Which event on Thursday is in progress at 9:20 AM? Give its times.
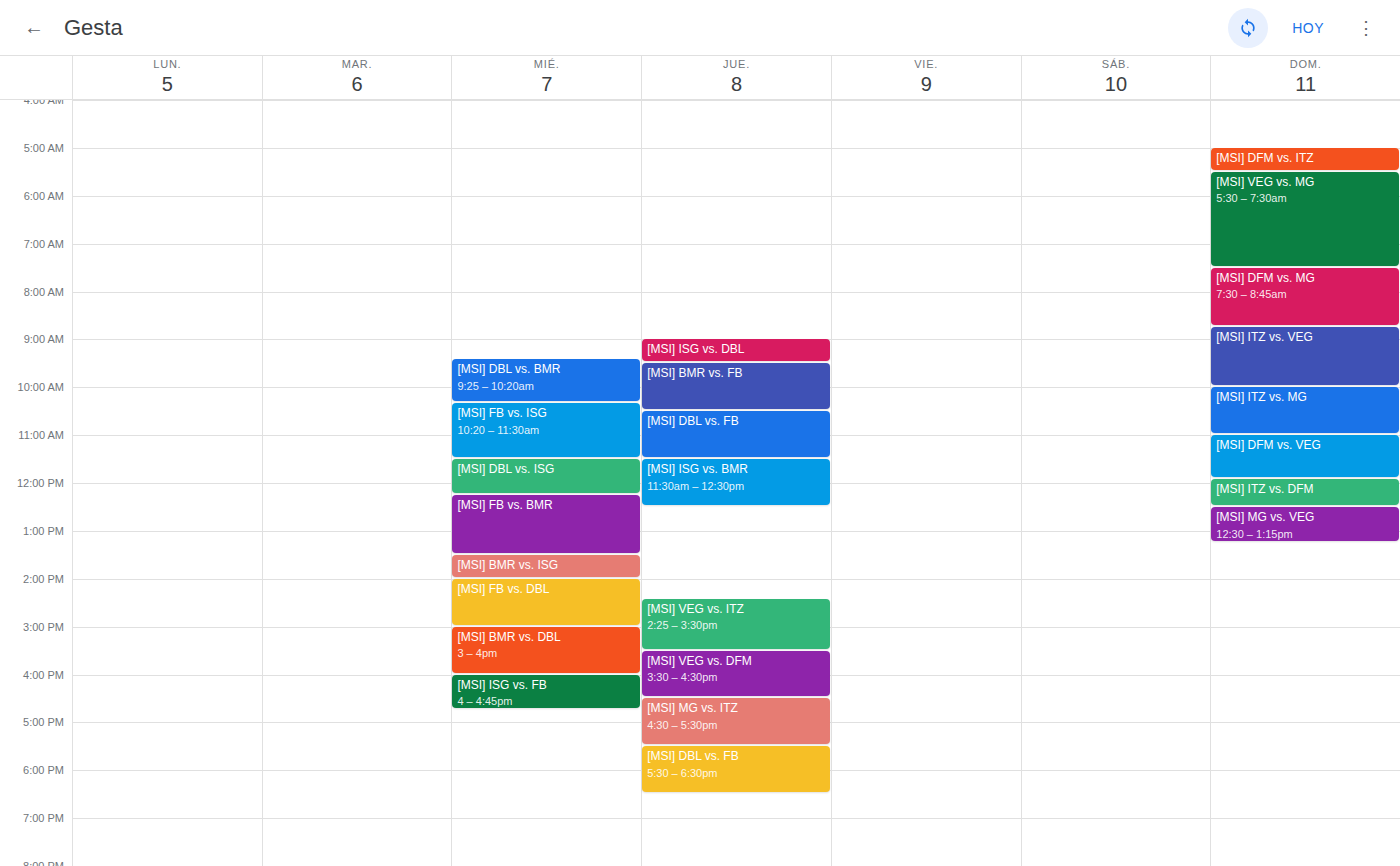
"[MSI] ISG vs. DBL", 9:00 AM to 9:30 AM